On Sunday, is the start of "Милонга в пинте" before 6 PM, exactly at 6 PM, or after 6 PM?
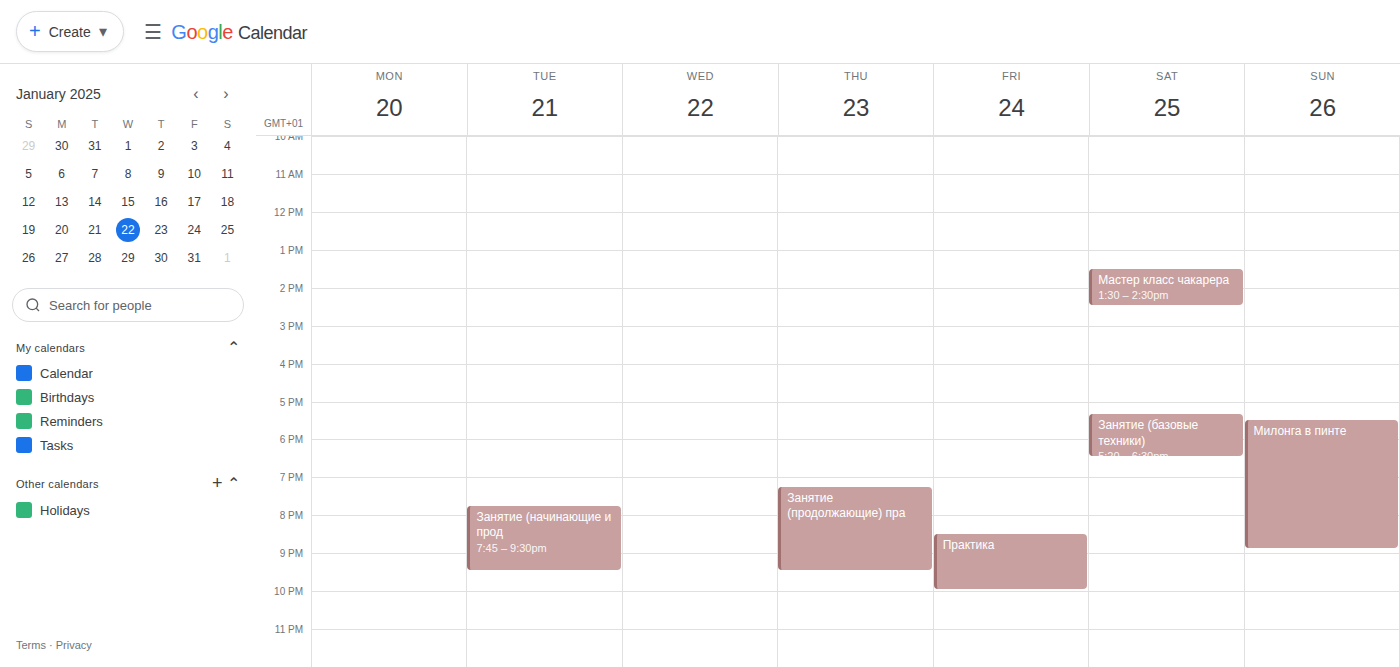
5:30 PM -- before 6 PM, 30 minutes above the 6 PM line.